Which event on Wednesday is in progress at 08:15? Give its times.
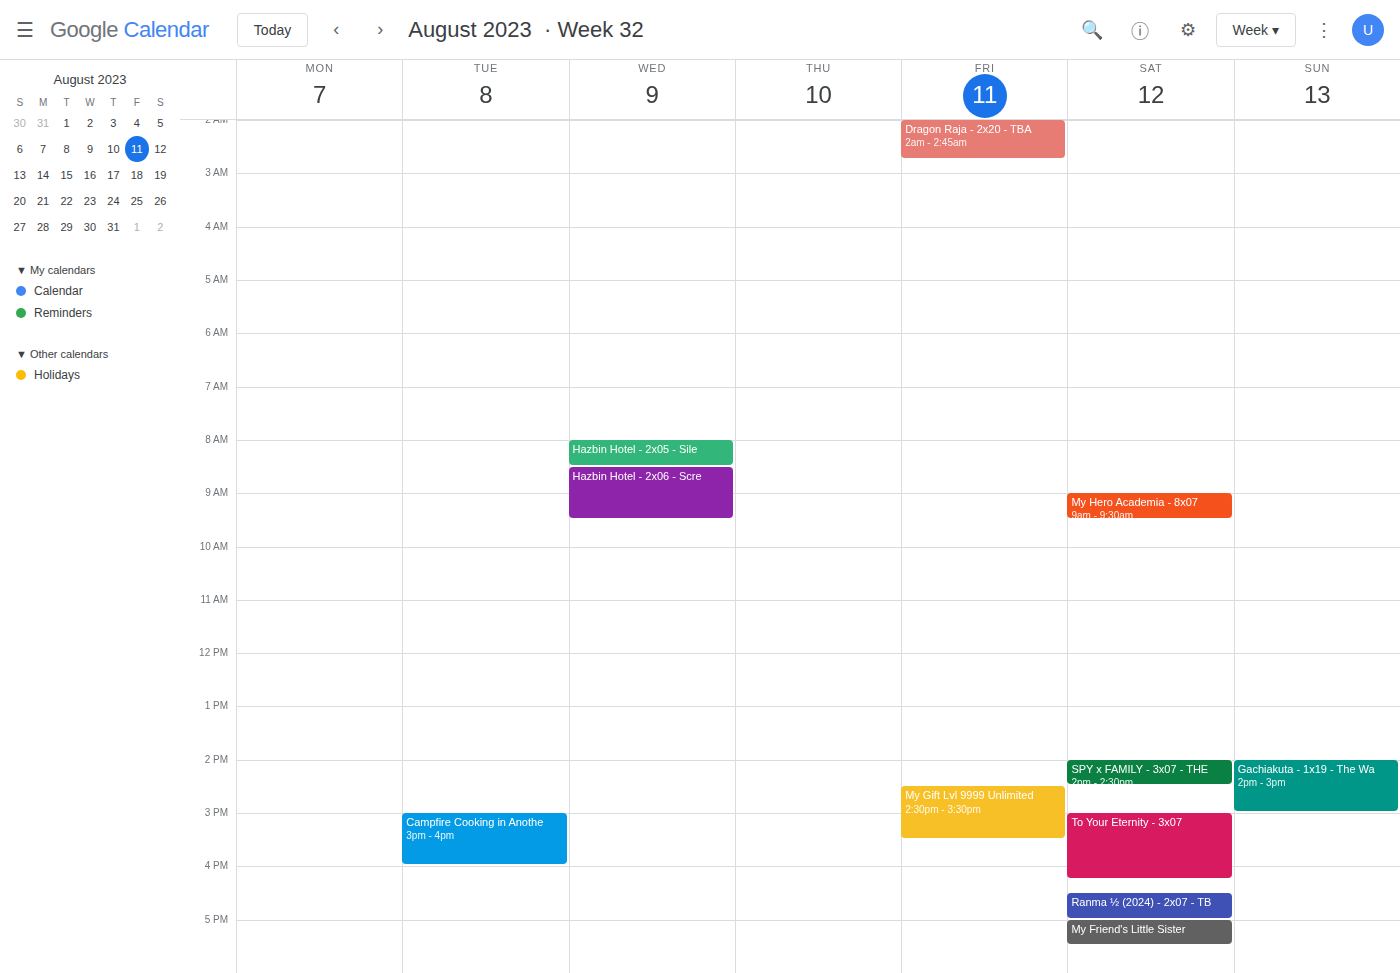
"Hazbin Hotel - 2x05 - Sile", 08:00 to 08:30